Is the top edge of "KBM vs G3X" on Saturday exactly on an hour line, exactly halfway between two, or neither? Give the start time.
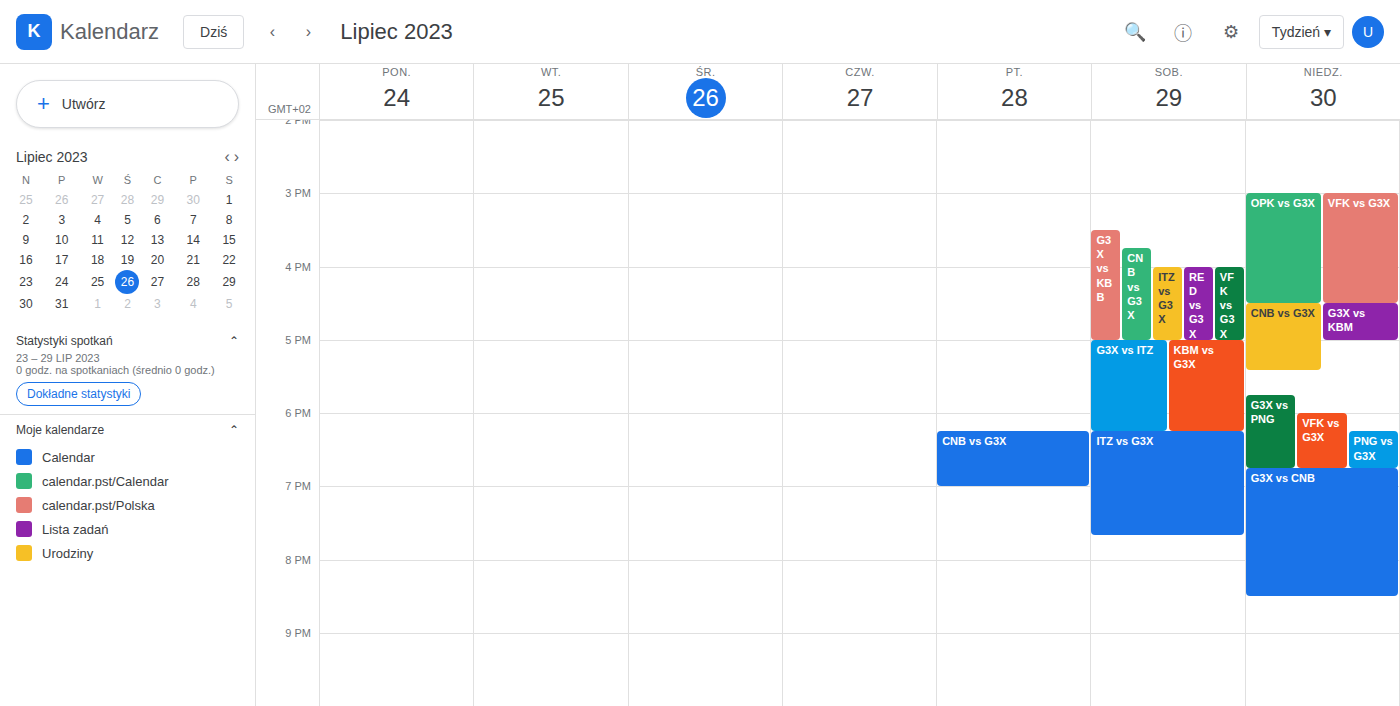
5:00 PM -- exactly on the 5 PM line.